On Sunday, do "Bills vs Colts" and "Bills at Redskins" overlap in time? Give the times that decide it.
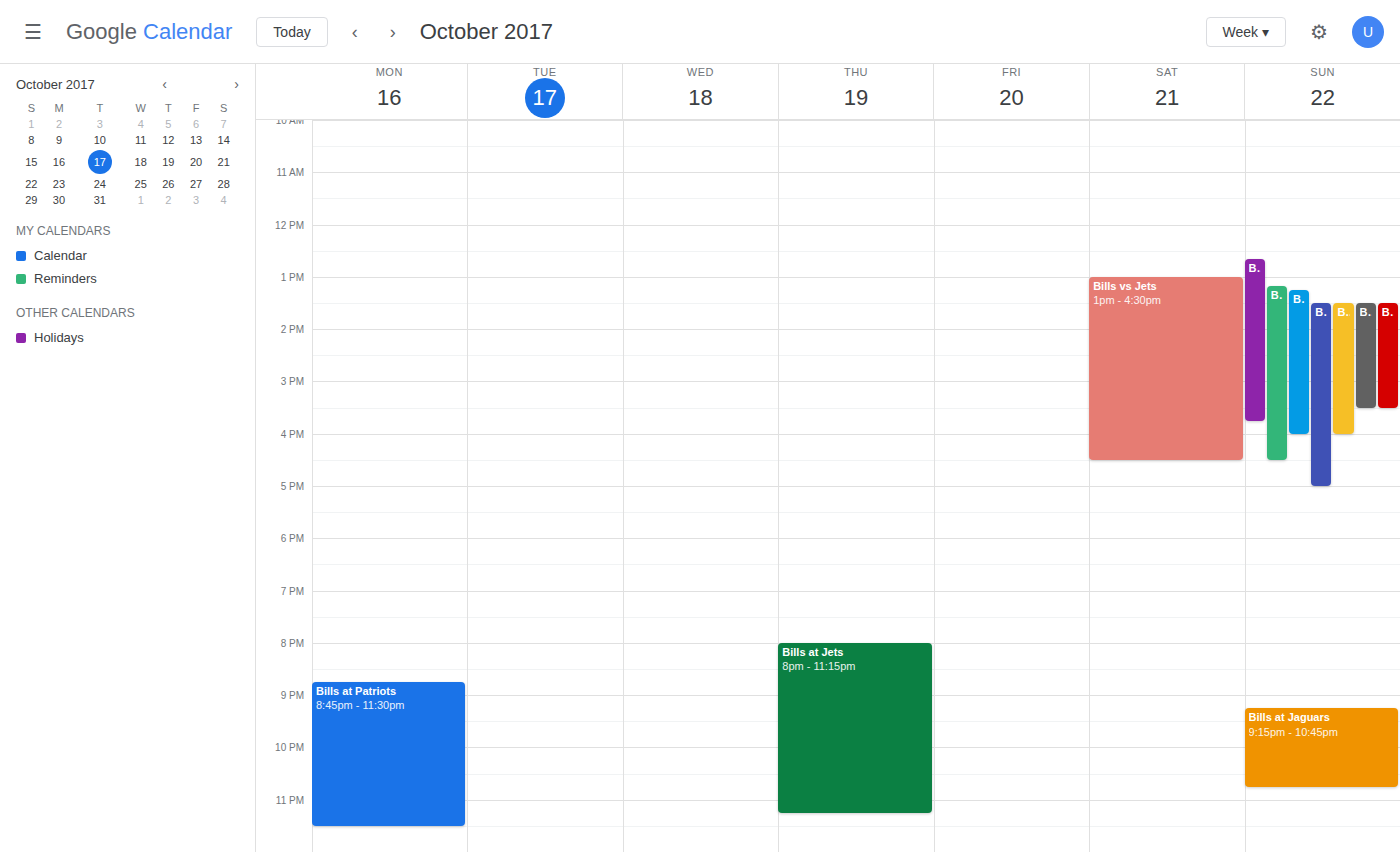
"Bills vs Colts" runs 1:15 PM to 4:00 PM, inside "Bills at Redskins" -- they overlap.